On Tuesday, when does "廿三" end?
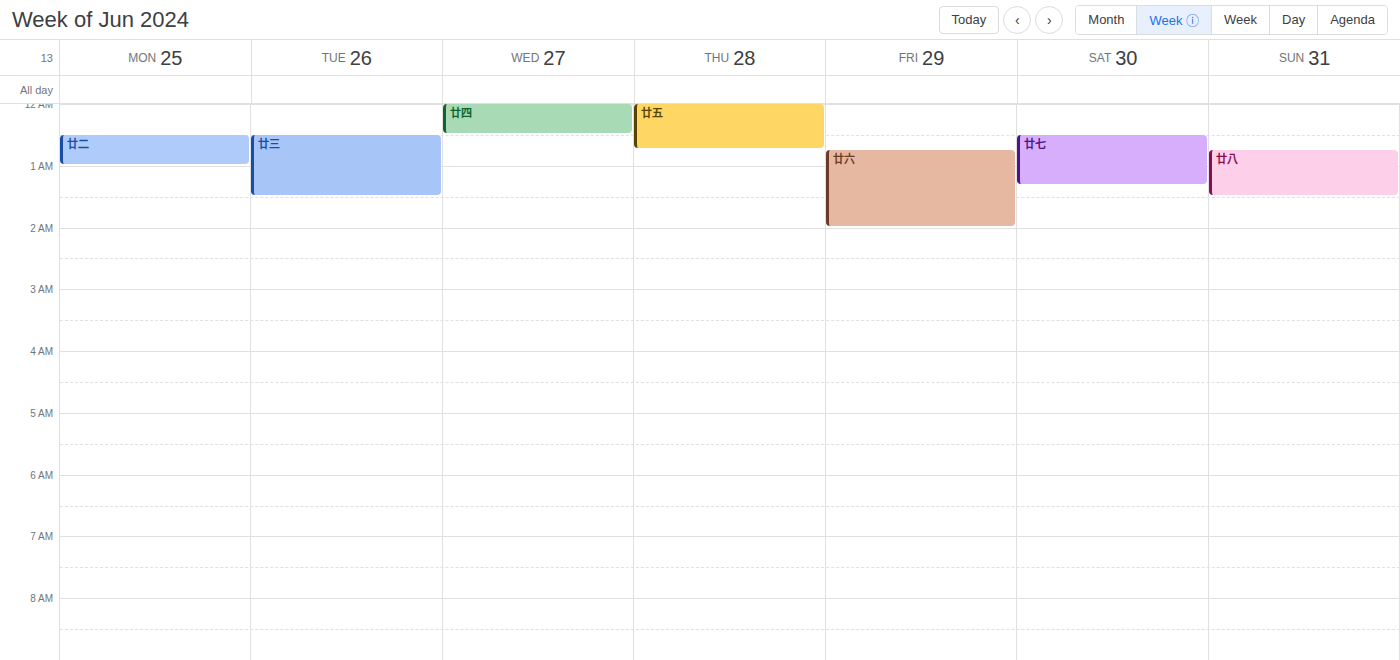
1:30 AM